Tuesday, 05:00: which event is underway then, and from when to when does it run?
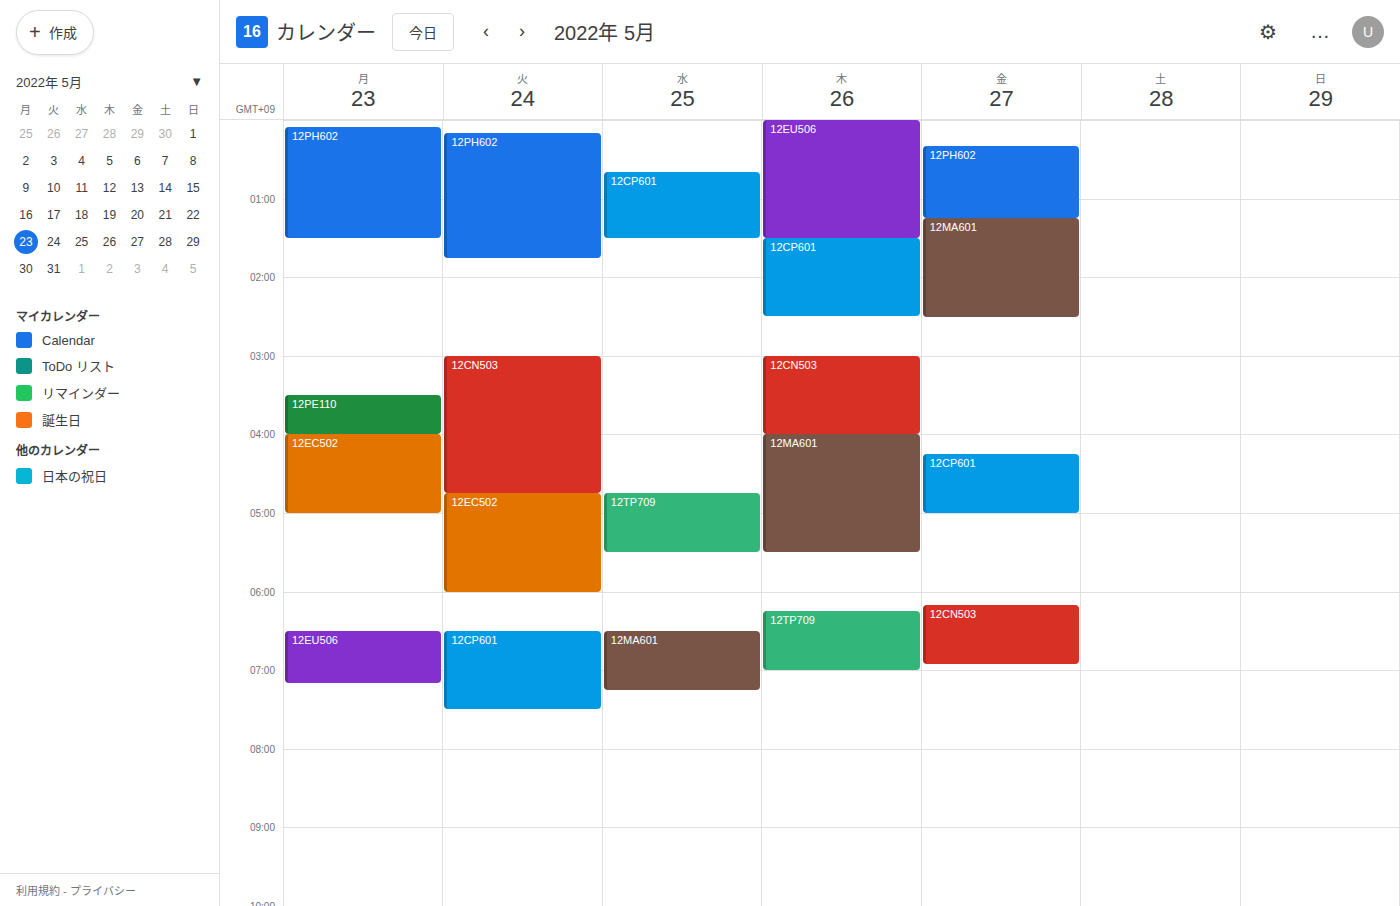
"12EC502", 04:45 to 06:00